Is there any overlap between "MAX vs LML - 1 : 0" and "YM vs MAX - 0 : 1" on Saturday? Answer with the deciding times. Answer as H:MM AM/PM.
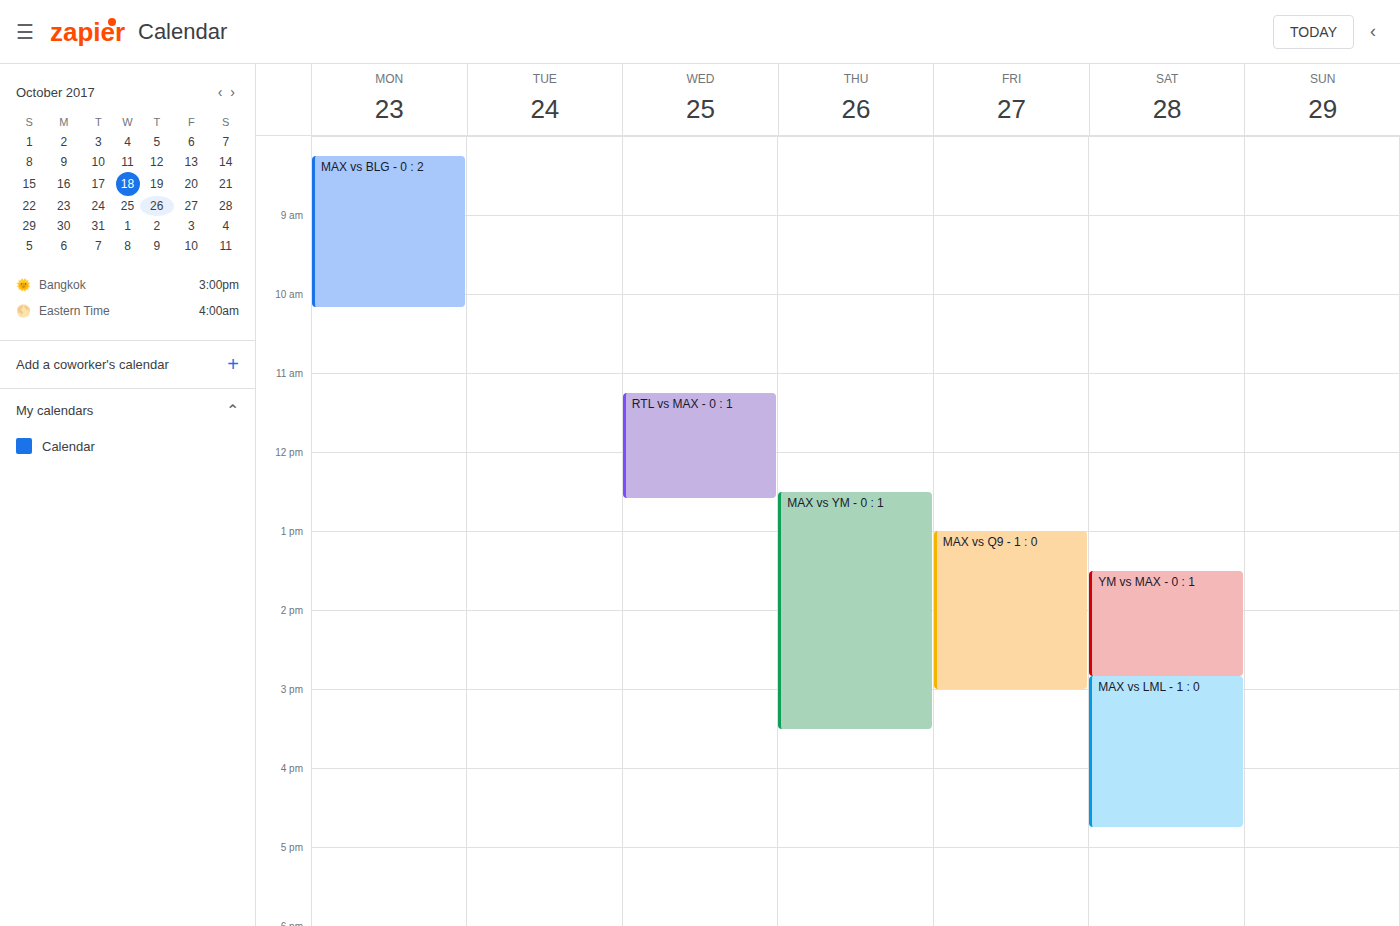
"YM vs MAX - 0 : 1" ends at 2:50 PM, exactly when "MAX vs LML - 1 : 0" starts -- they touch but do not overlap.